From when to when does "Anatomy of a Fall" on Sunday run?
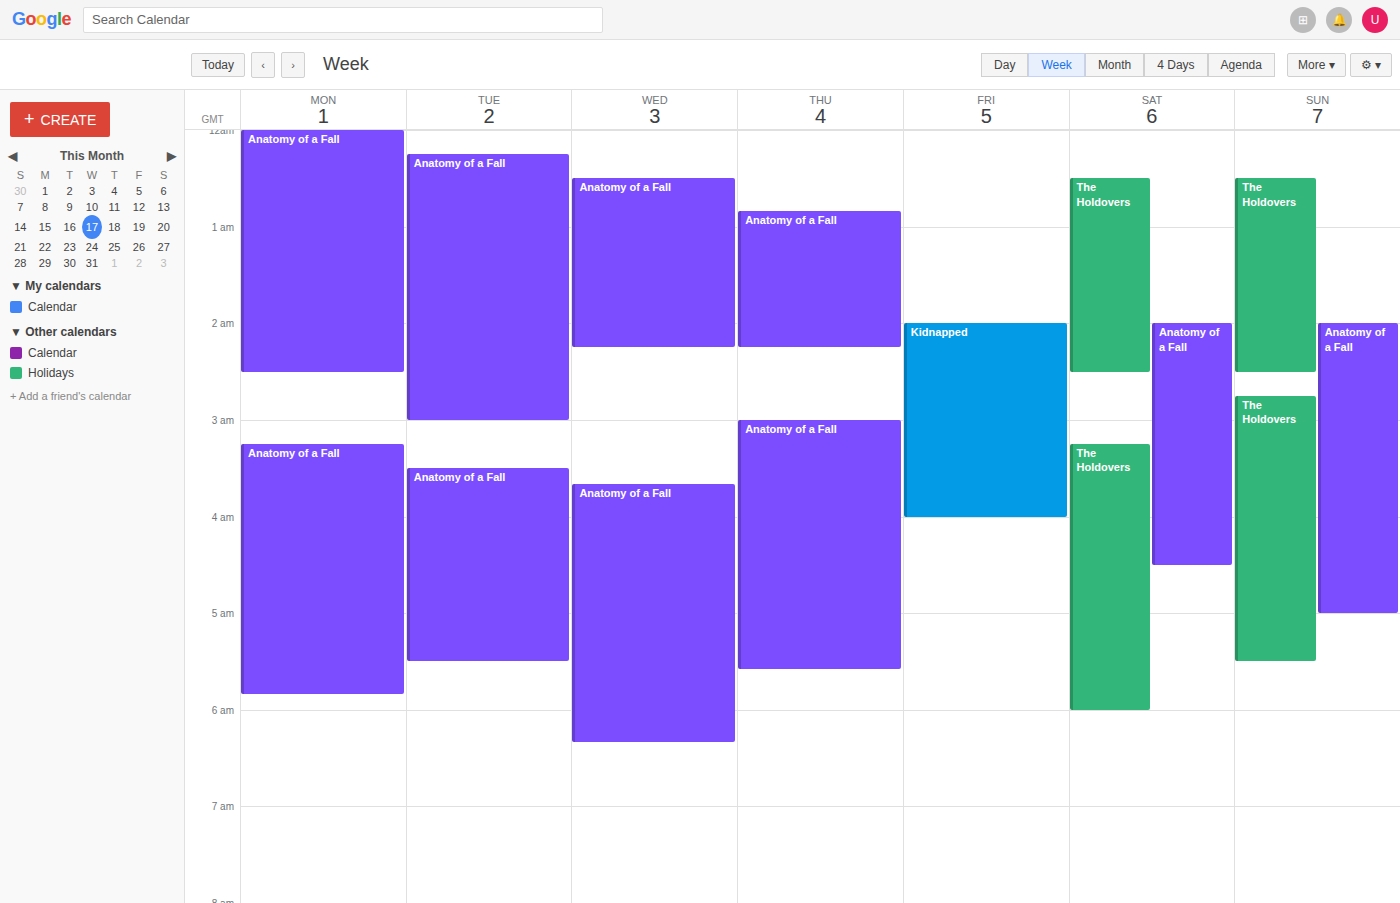
2:00 AM to 5:00 AM